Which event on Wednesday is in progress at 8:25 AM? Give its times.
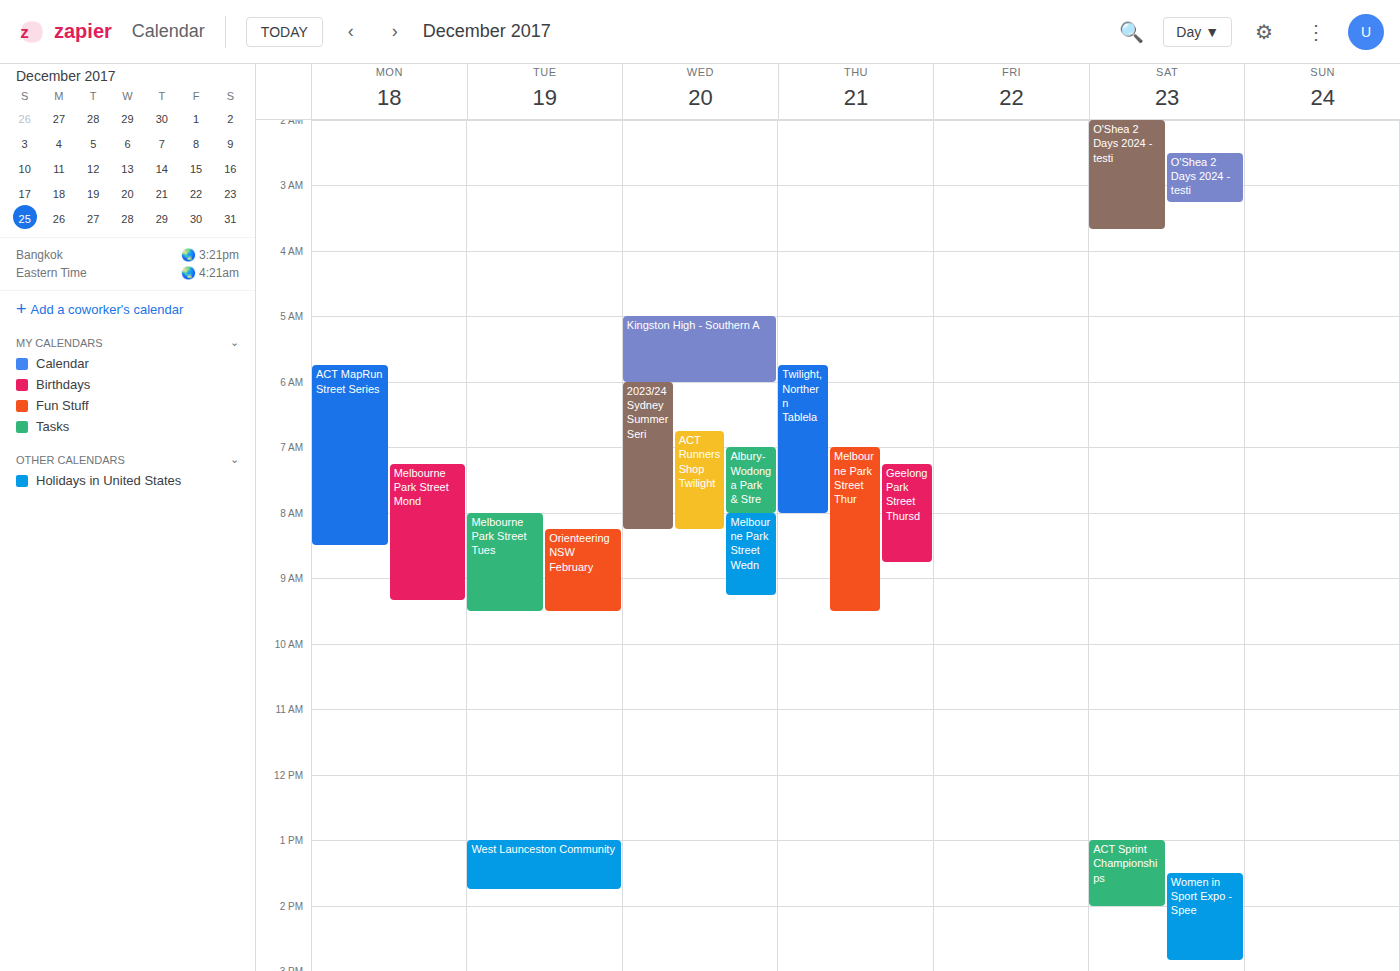
"Melbourne Park Street Wedn", 8:00 AM to 9:15 AM